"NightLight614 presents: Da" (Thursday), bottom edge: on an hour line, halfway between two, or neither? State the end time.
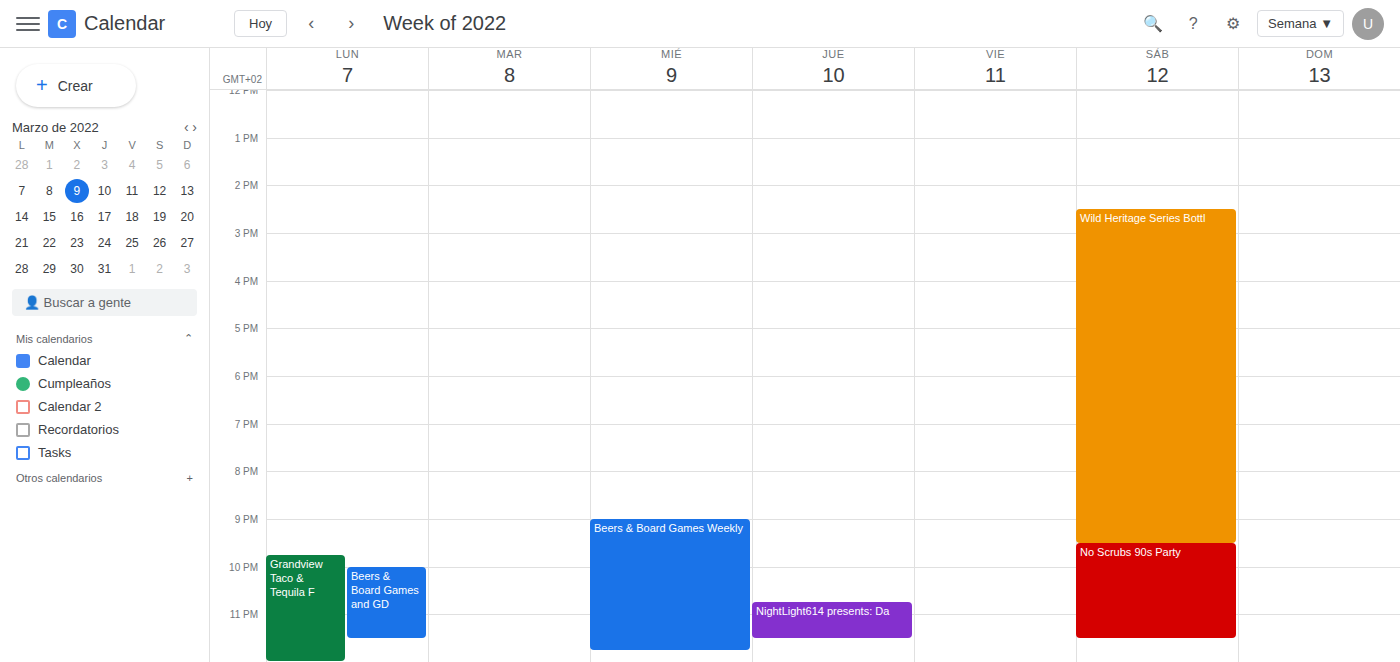
11:30 PM -- halfway between the 11 PM and 12 AM lines.